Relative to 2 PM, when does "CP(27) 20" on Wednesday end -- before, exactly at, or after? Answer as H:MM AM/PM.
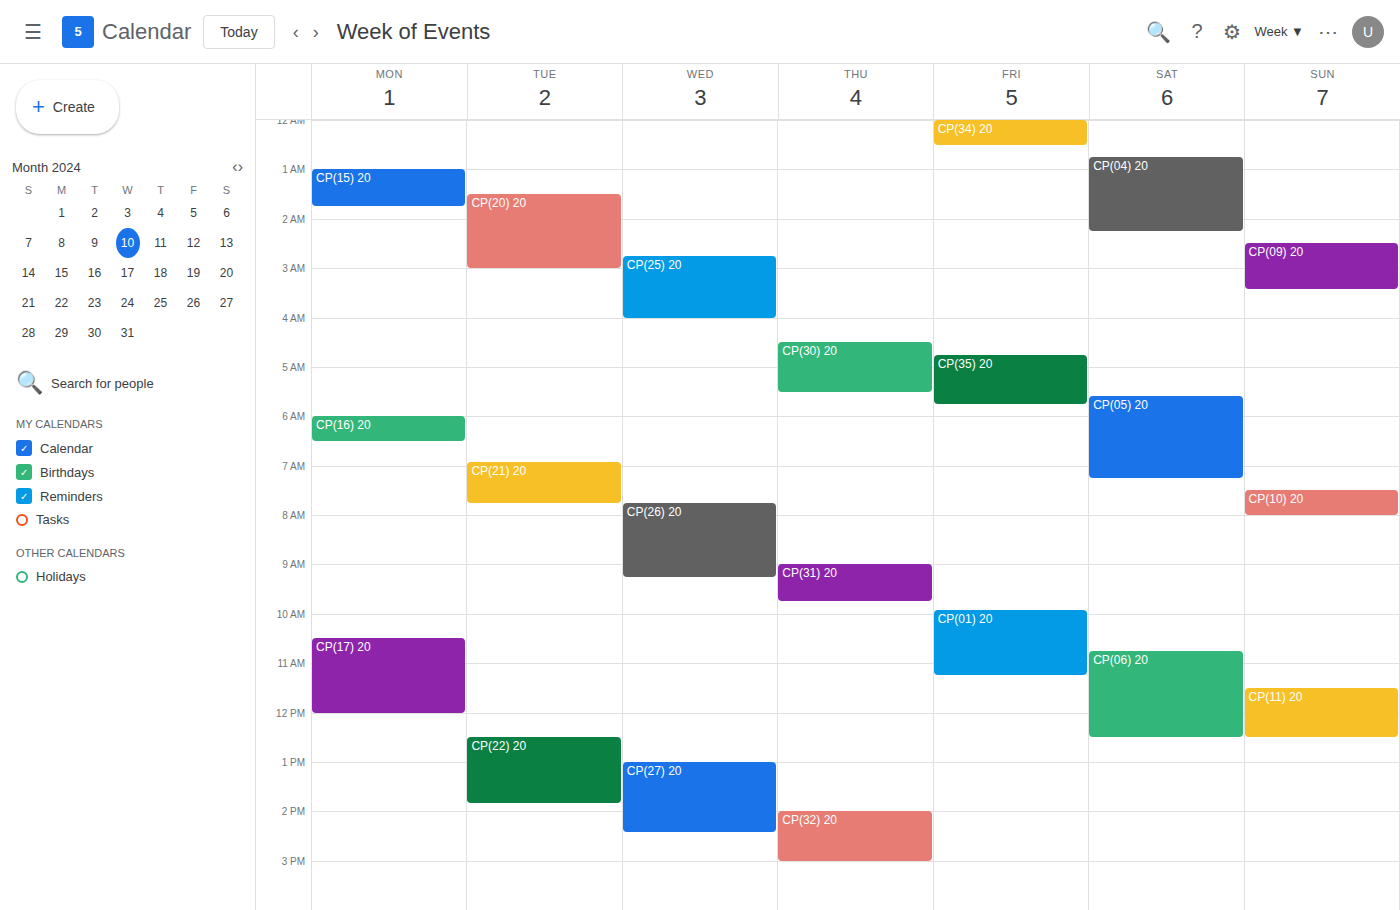
2:25 PM -- after 2 PM, 25 minutes below the 2 PM line.